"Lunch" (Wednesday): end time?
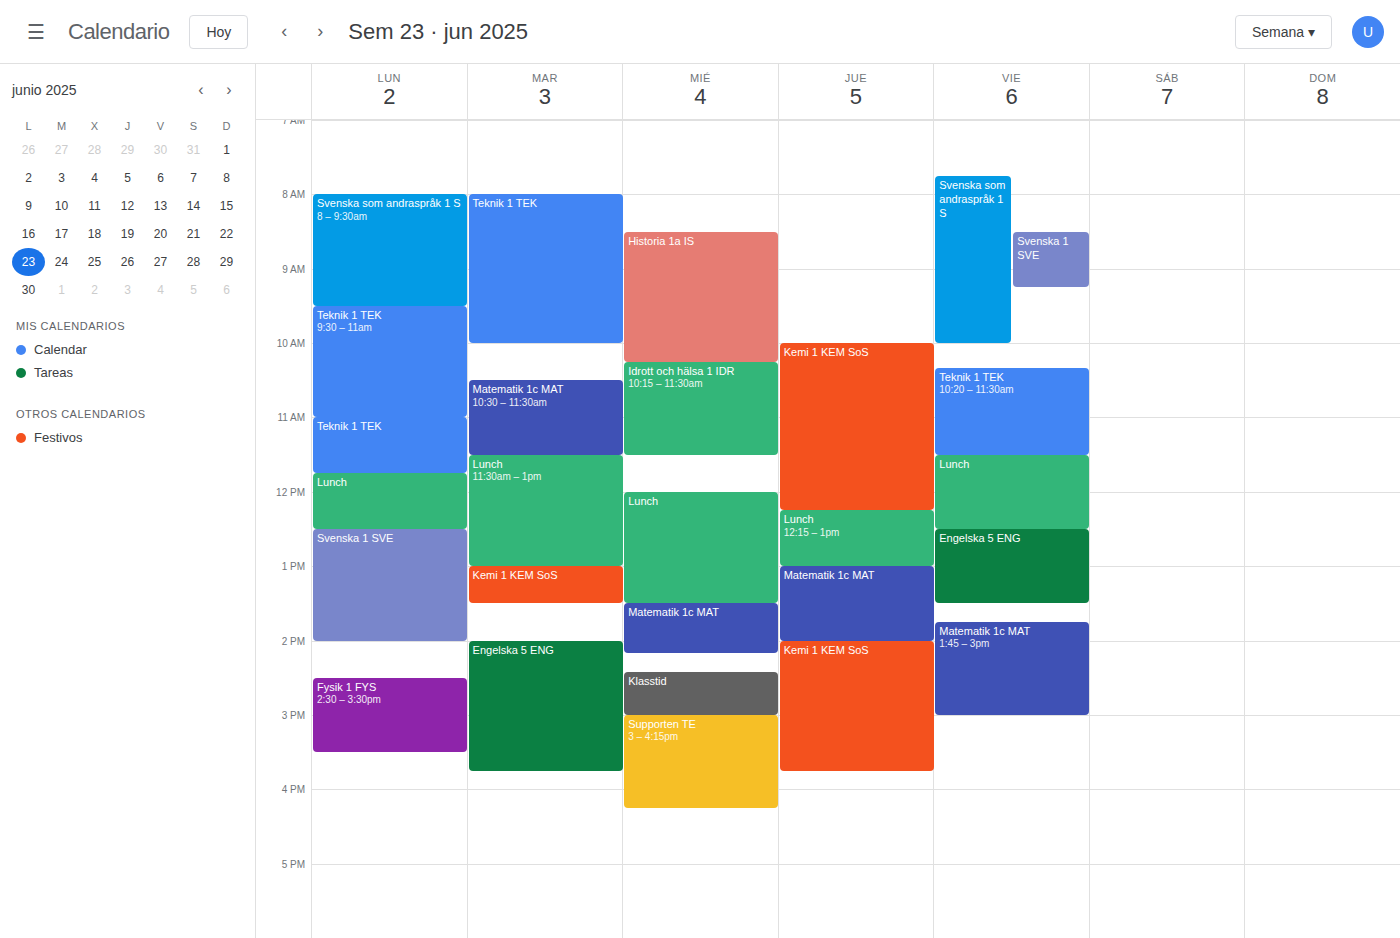
1:30 PM